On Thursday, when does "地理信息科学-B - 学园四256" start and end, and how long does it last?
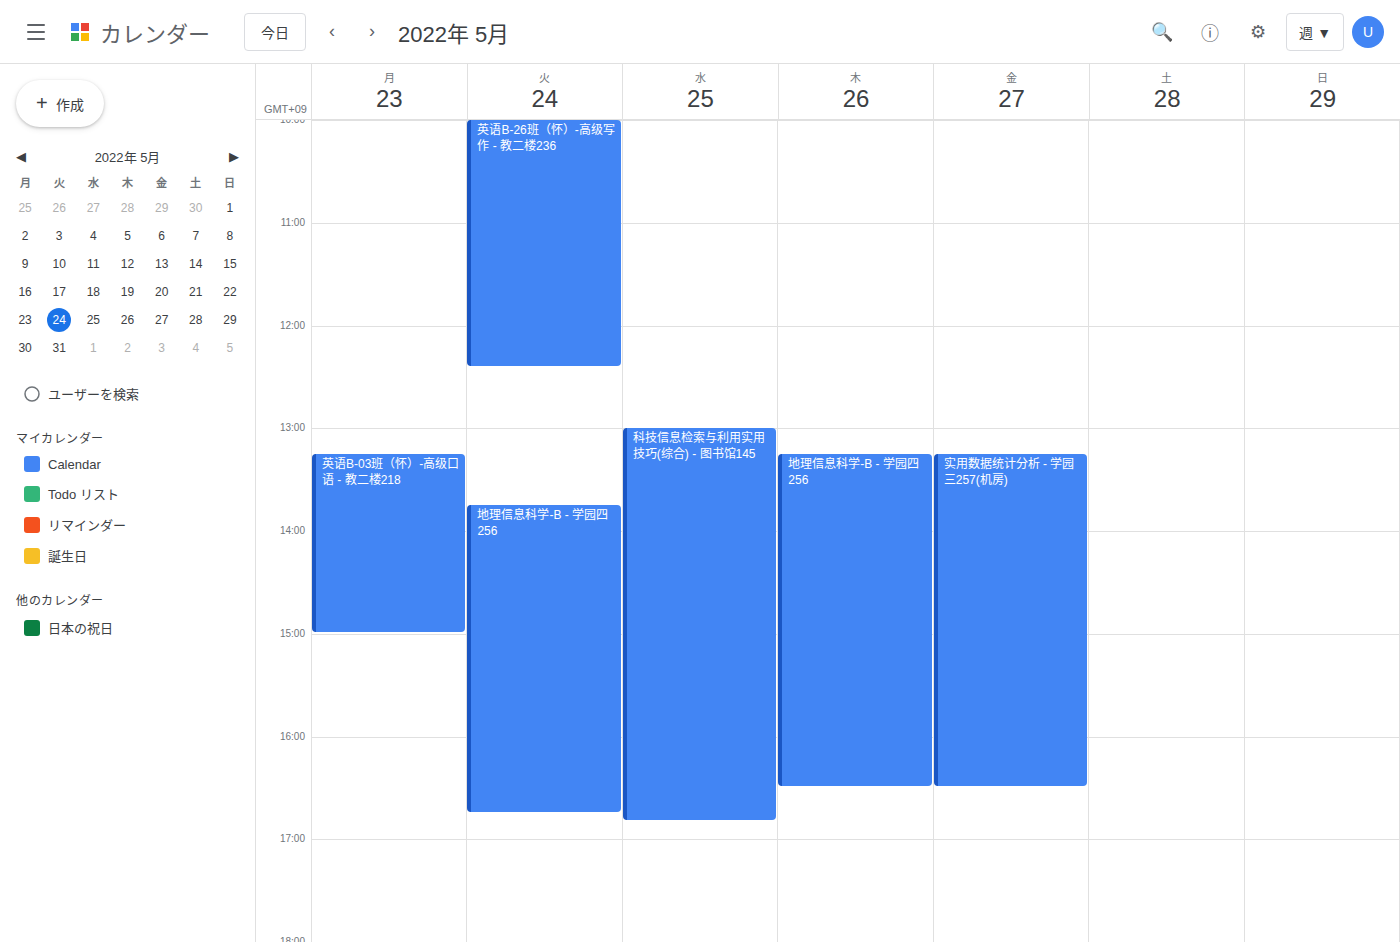
1:15 PM to 4:30 PM, 3 hours 15 minutes